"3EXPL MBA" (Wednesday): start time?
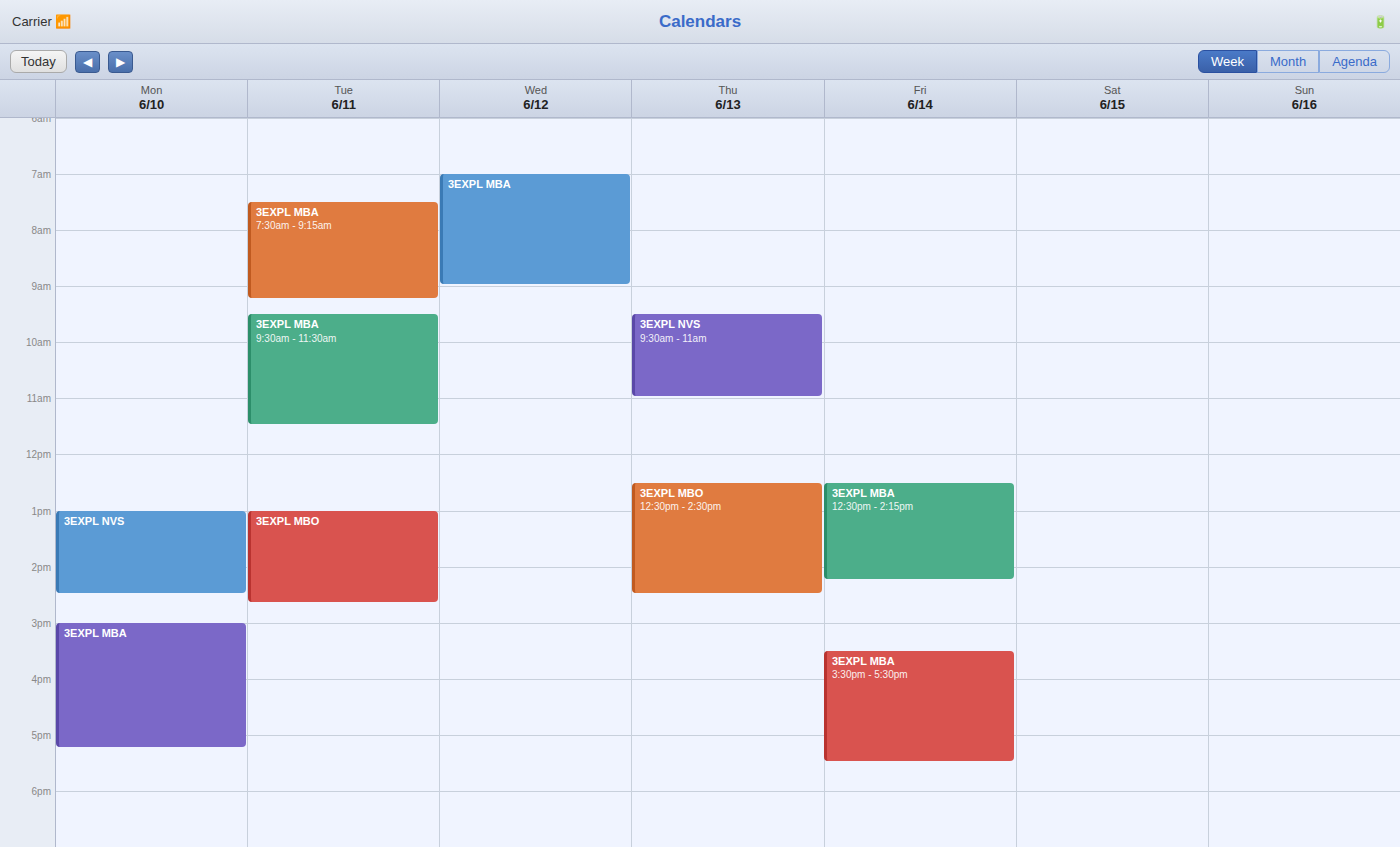
7:00 AM